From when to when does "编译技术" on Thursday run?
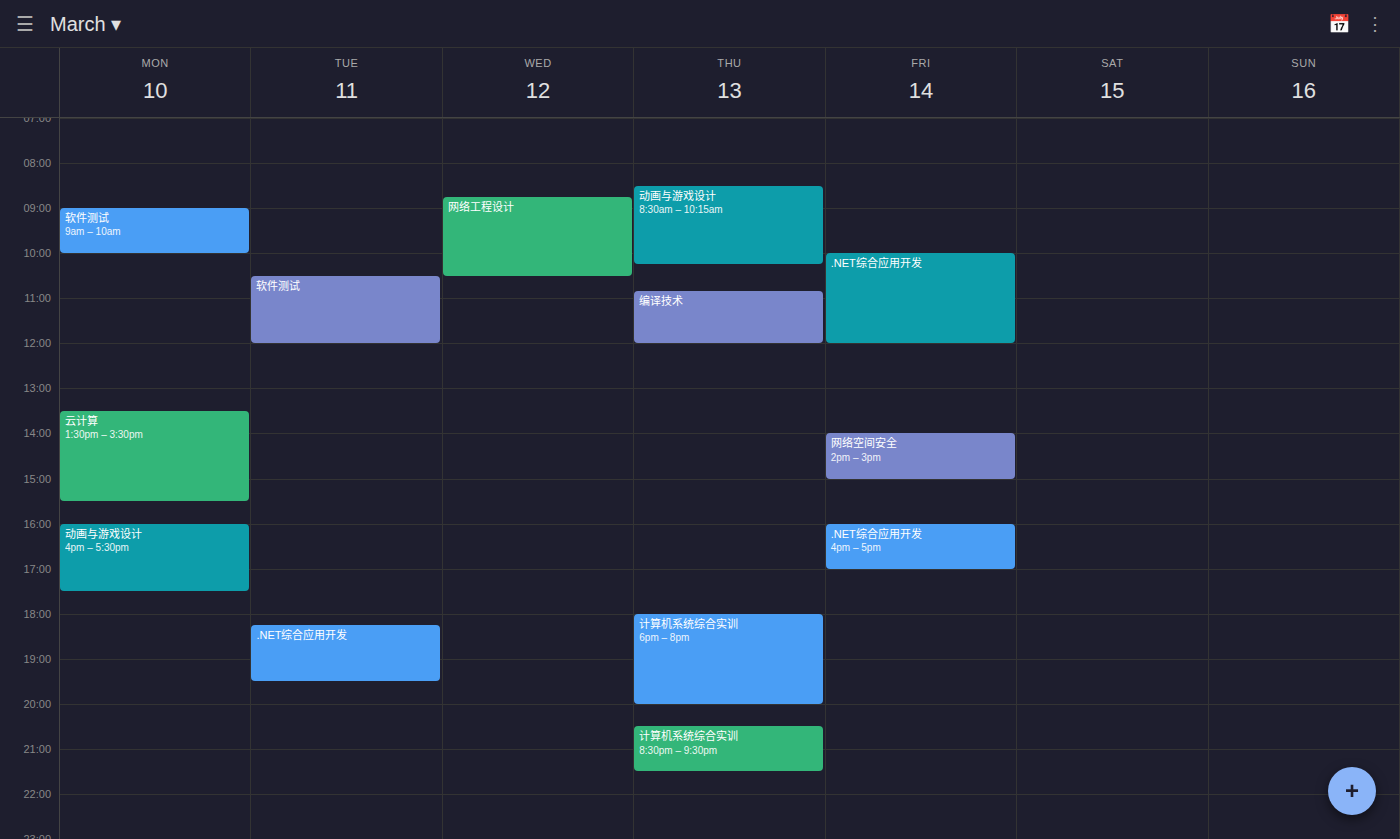
10:50 to 12:00